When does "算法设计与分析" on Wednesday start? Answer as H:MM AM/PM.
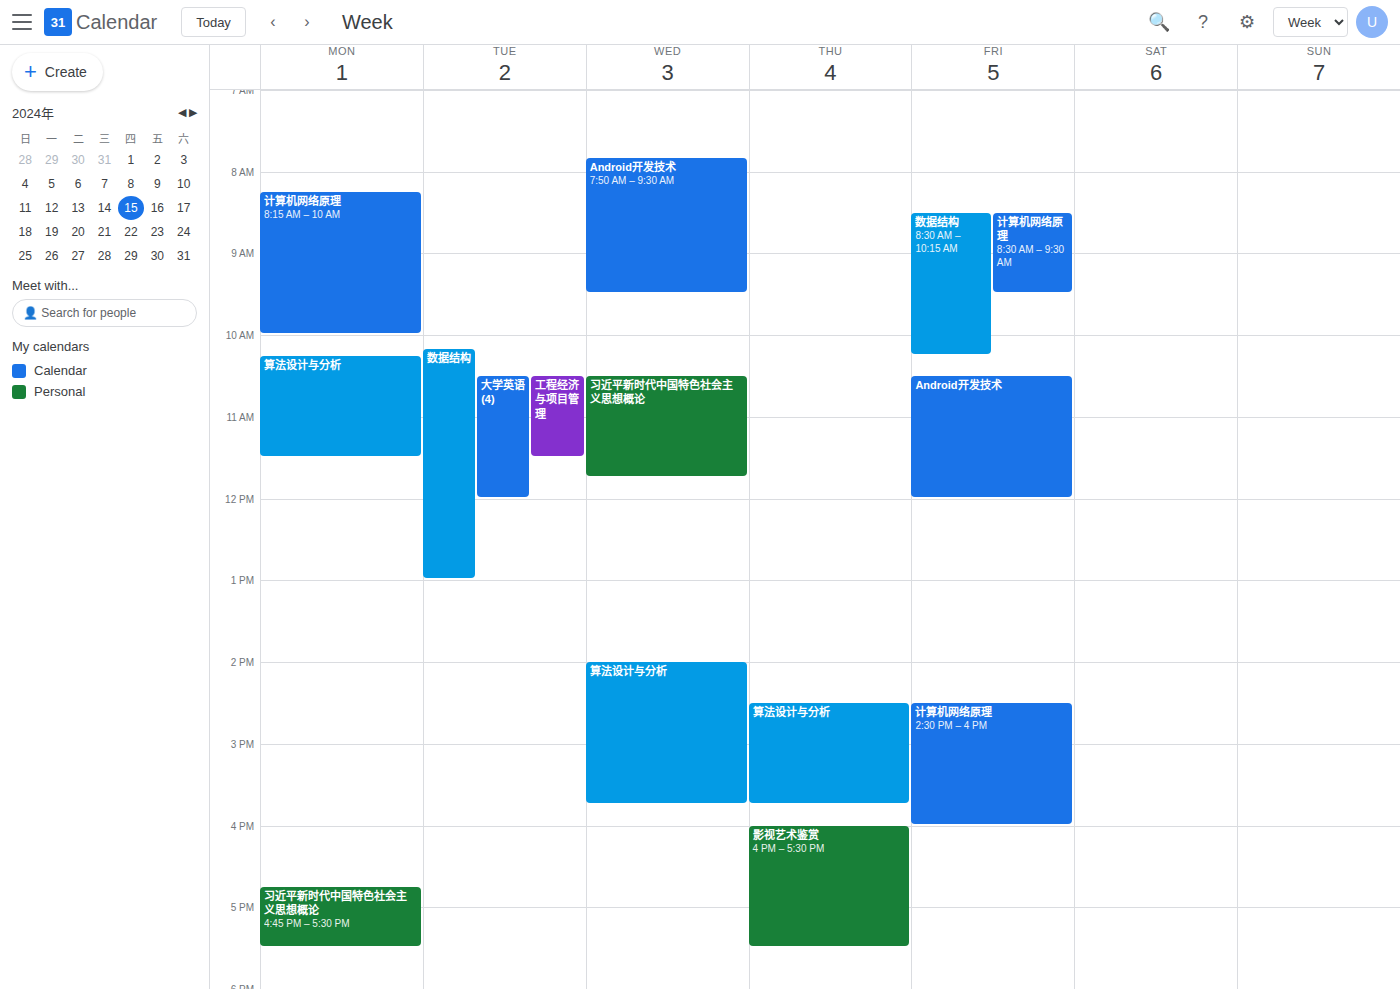
2:00 PM